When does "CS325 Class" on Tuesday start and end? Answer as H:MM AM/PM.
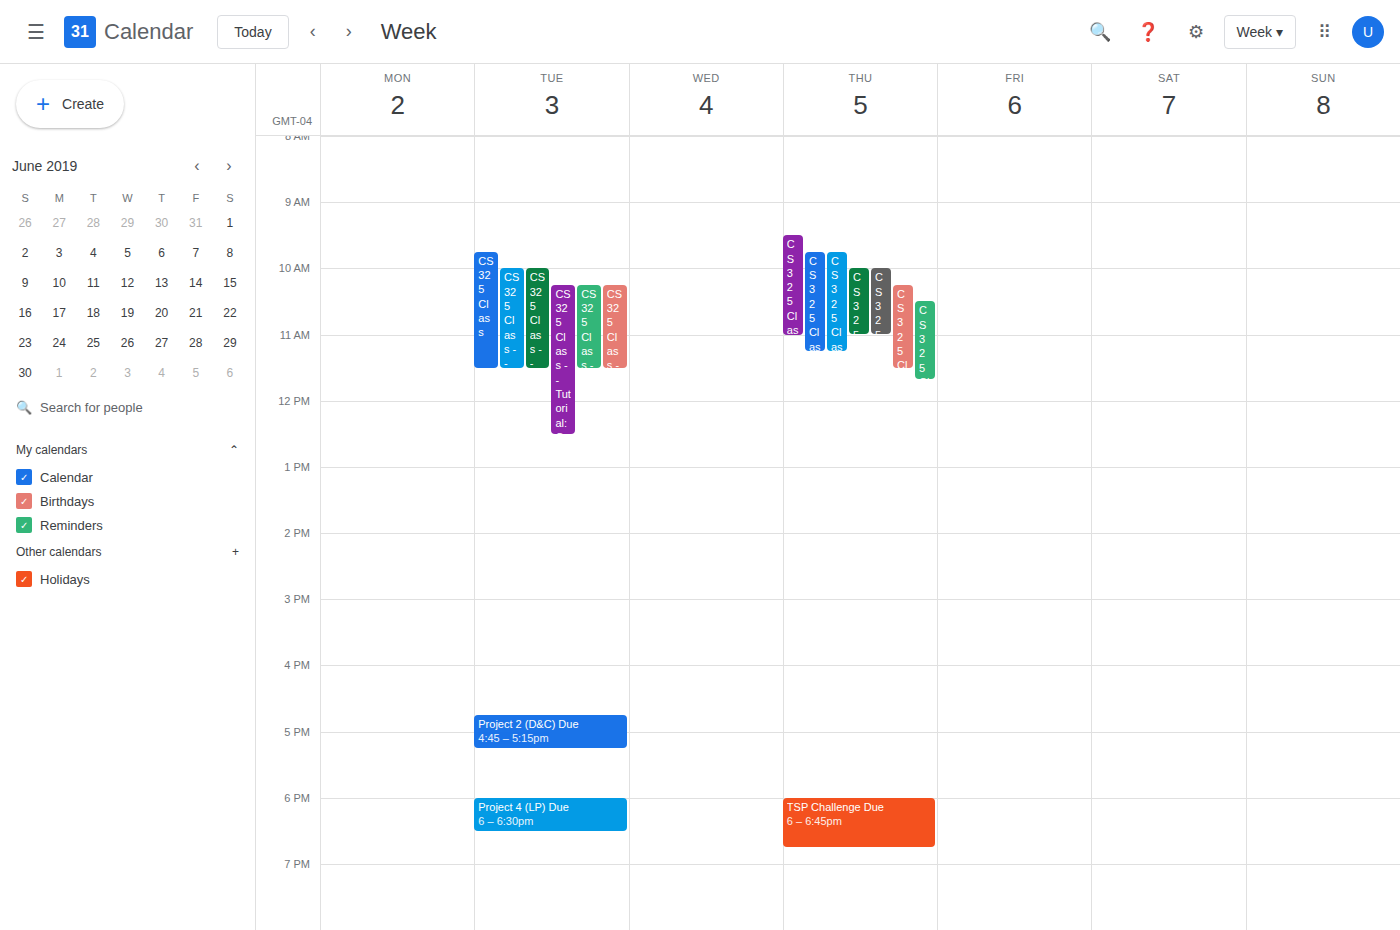
9:45 AM to 11:30 AM